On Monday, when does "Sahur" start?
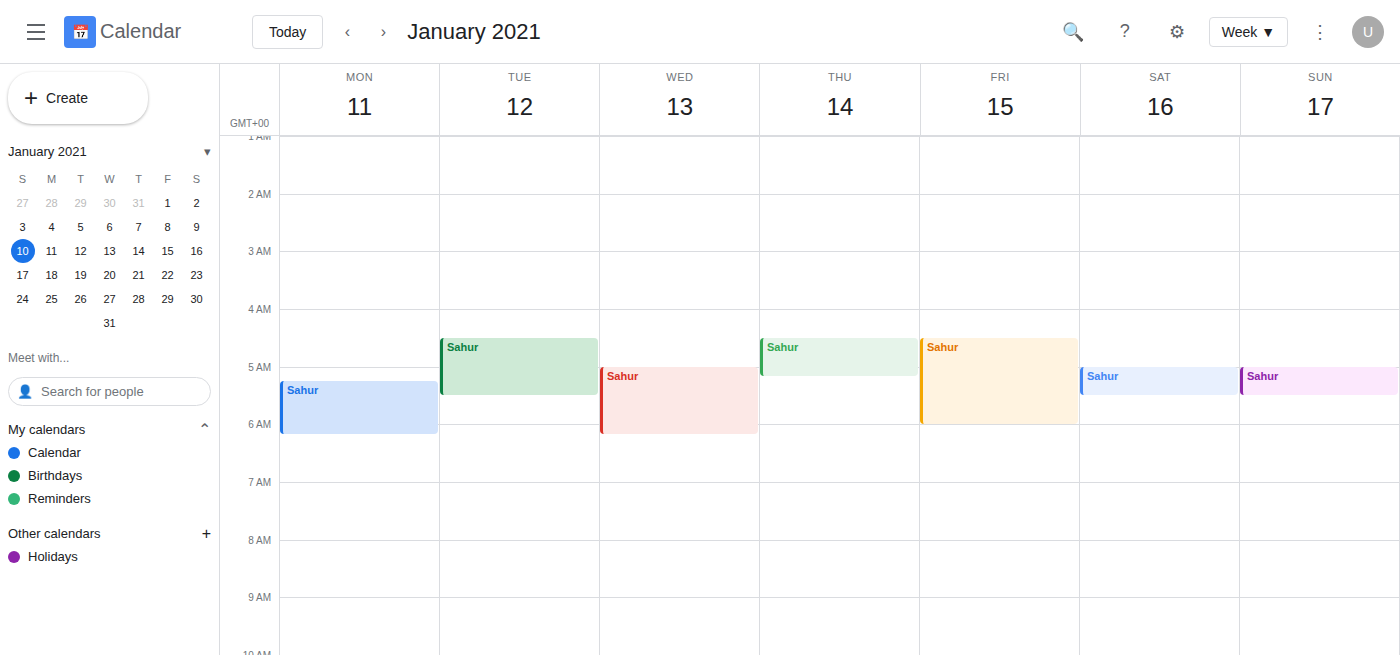
5:15 AM